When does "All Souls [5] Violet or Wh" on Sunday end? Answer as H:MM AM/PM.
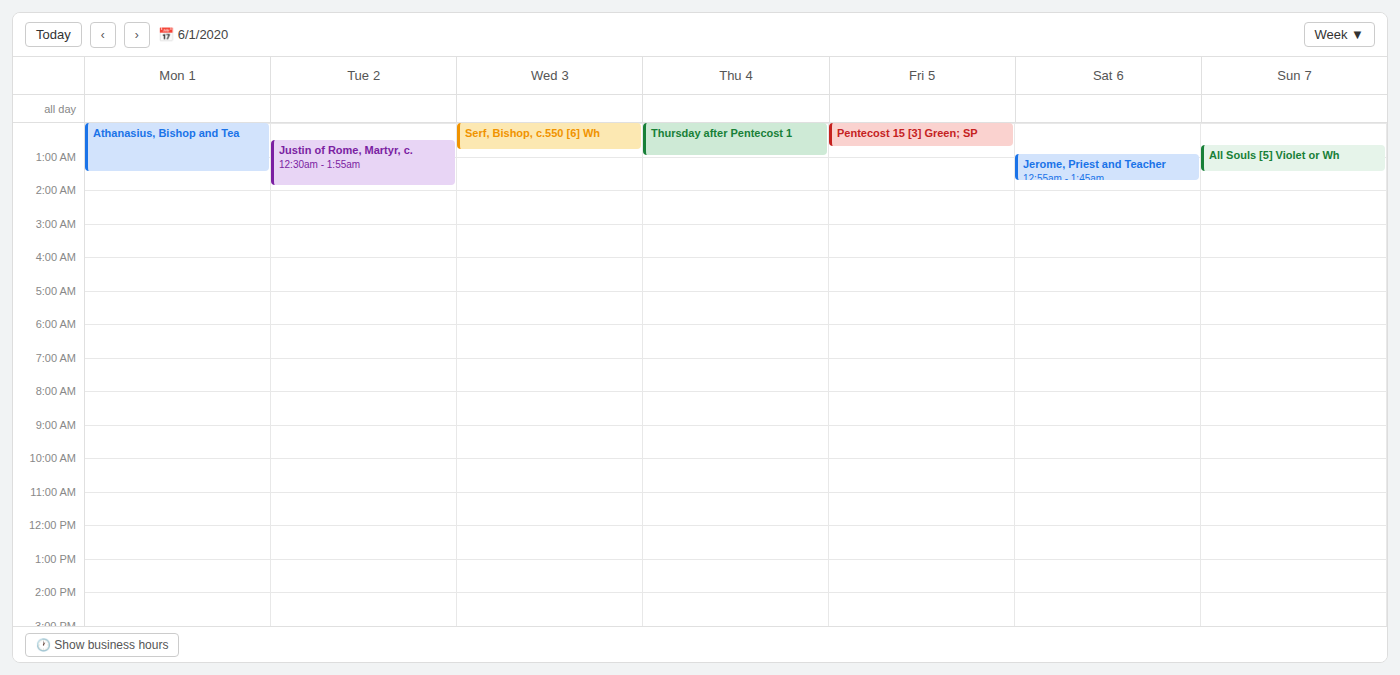
1:30 AM